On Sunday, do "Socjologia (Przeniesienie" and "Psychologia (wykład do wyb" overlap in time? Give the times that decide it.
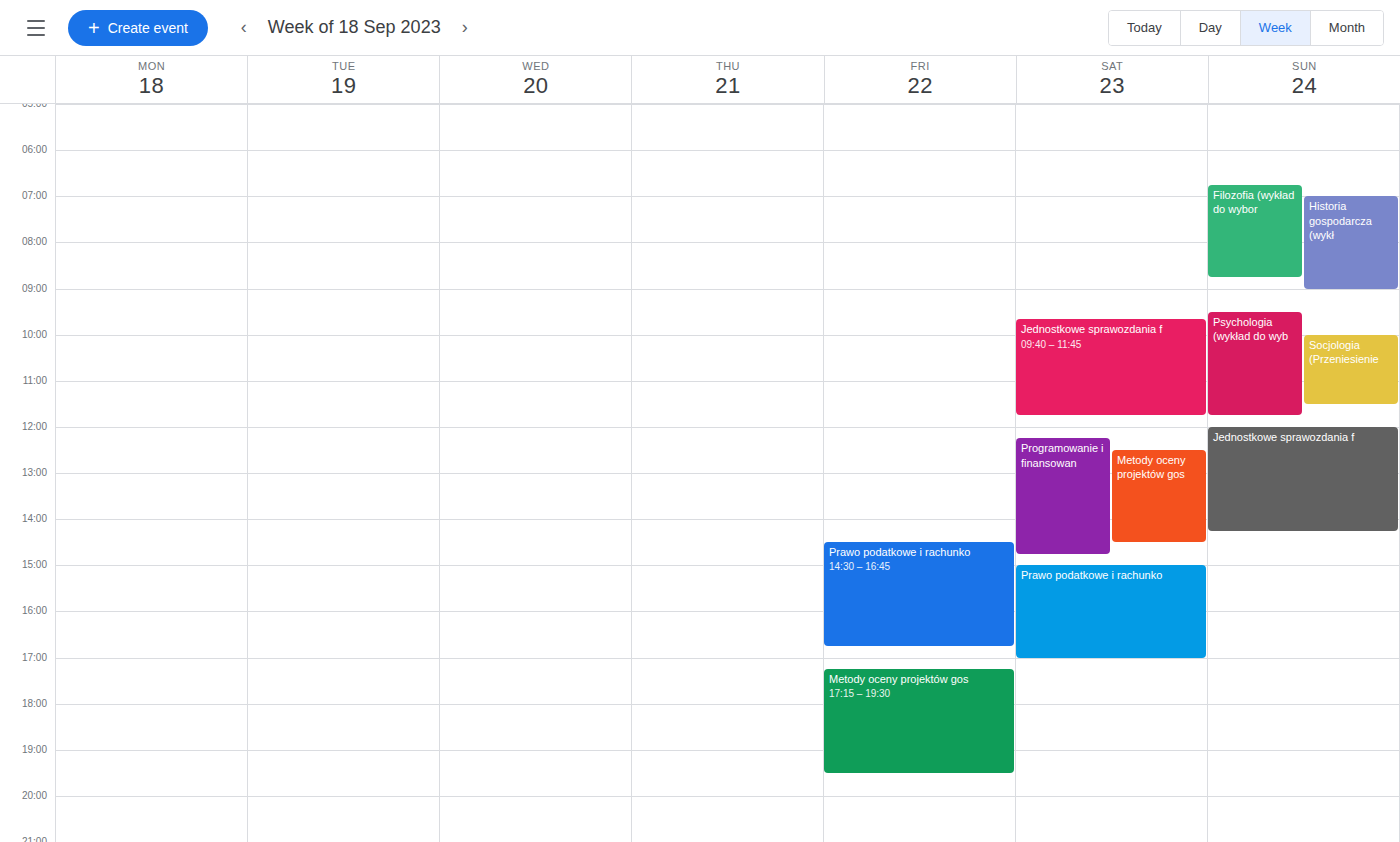
"Socjologia (Przeniesienie" runs 10:00 AM to 11:30 AM, inside "Psychologia (wykład do wyb" -- they overlap.